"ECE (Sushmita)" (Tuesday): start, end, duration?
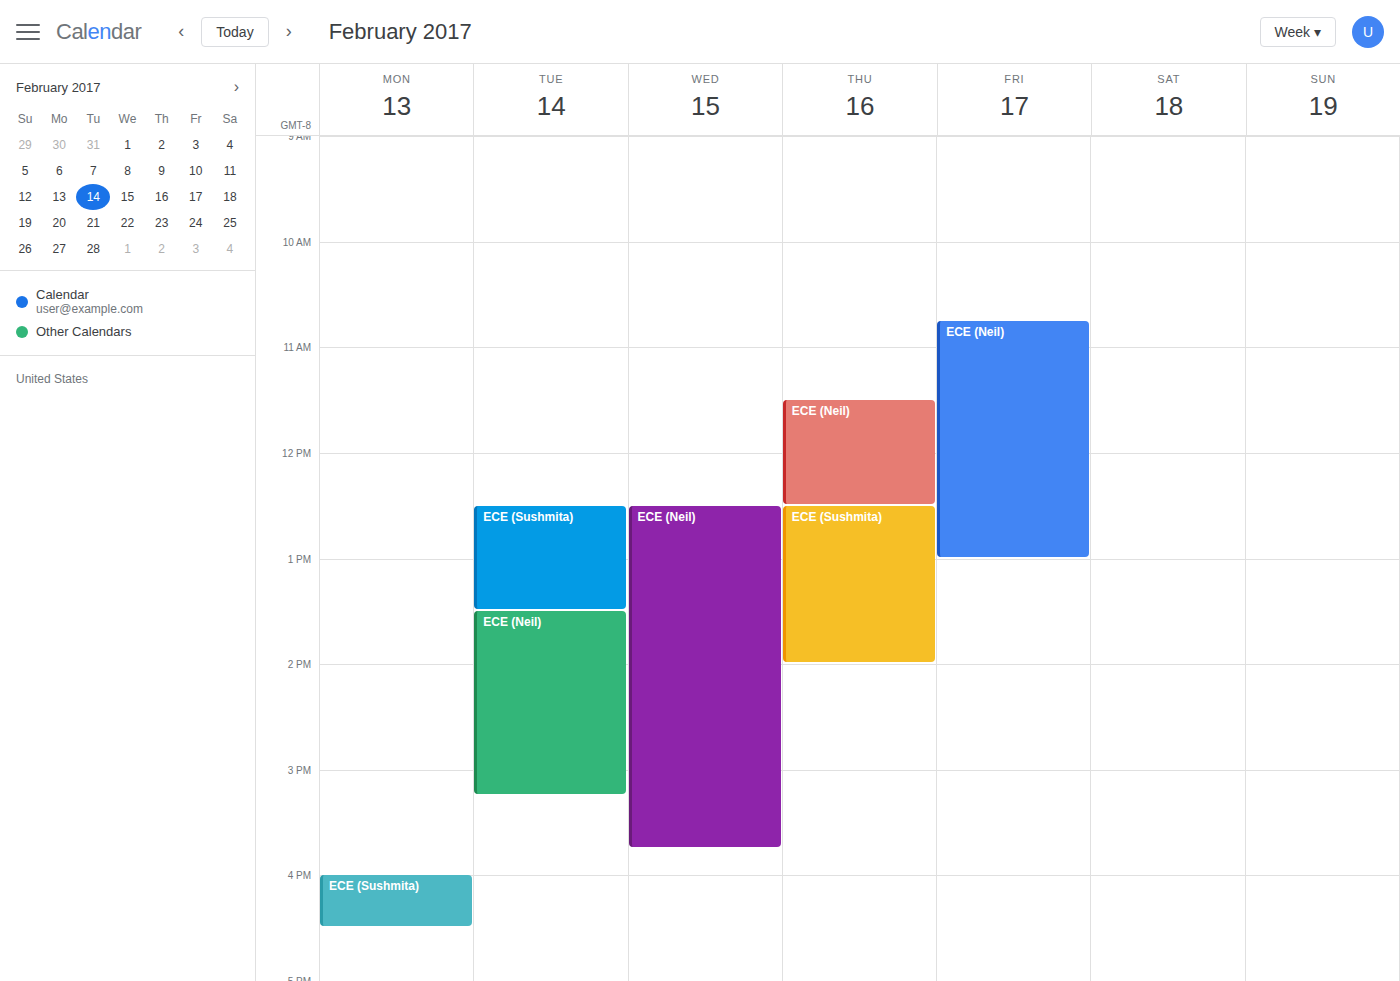
12:30 PM to 1:30 PM, 1 hour